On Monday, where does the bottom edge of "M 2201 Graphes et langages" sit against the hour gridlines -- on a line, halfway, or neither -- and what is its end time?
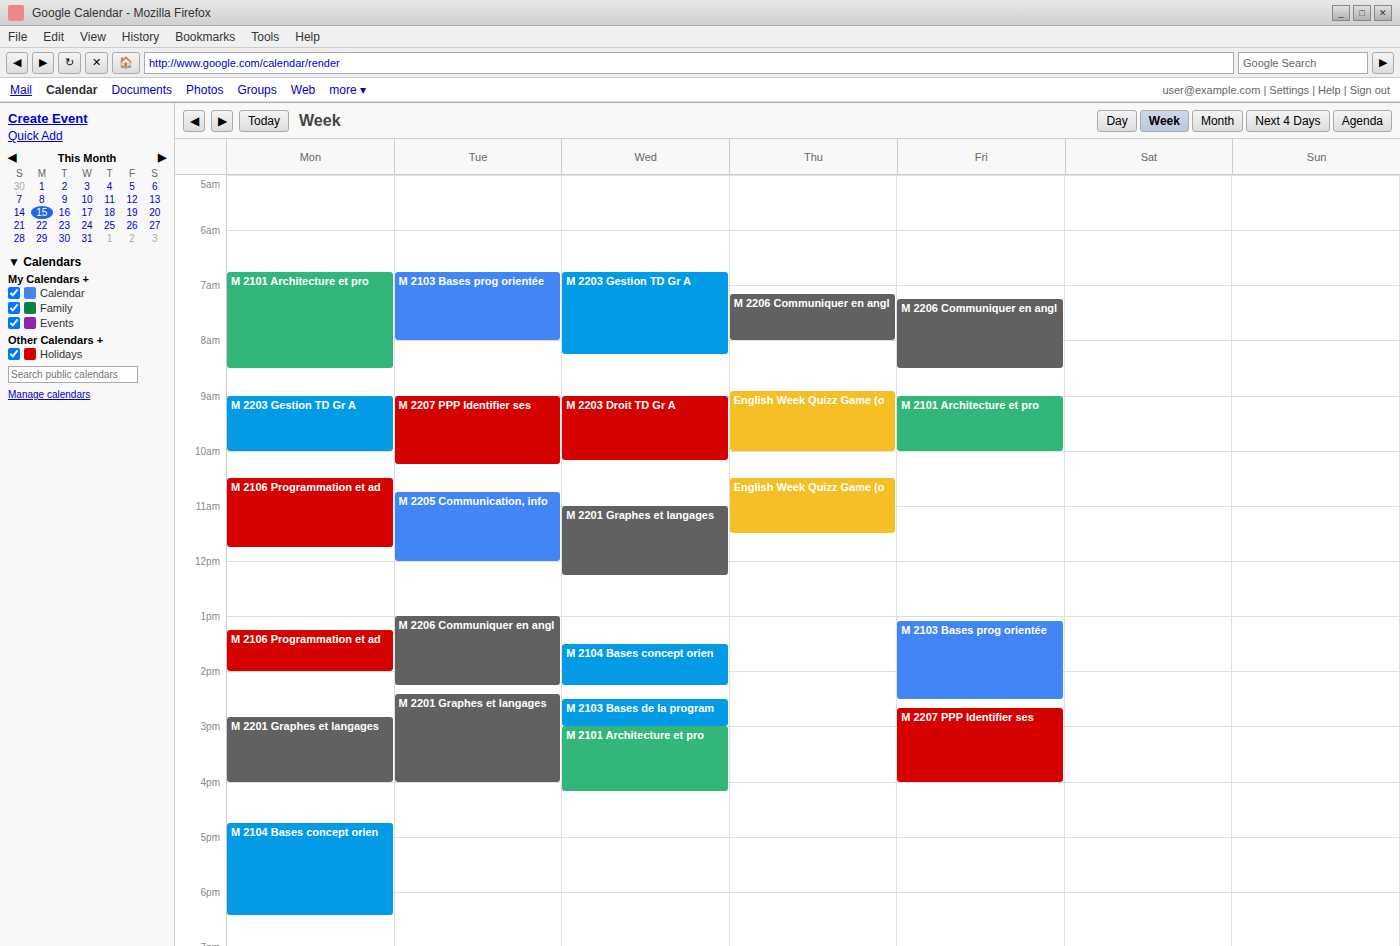
4:00 PM -- exactly on the 4 PM line.